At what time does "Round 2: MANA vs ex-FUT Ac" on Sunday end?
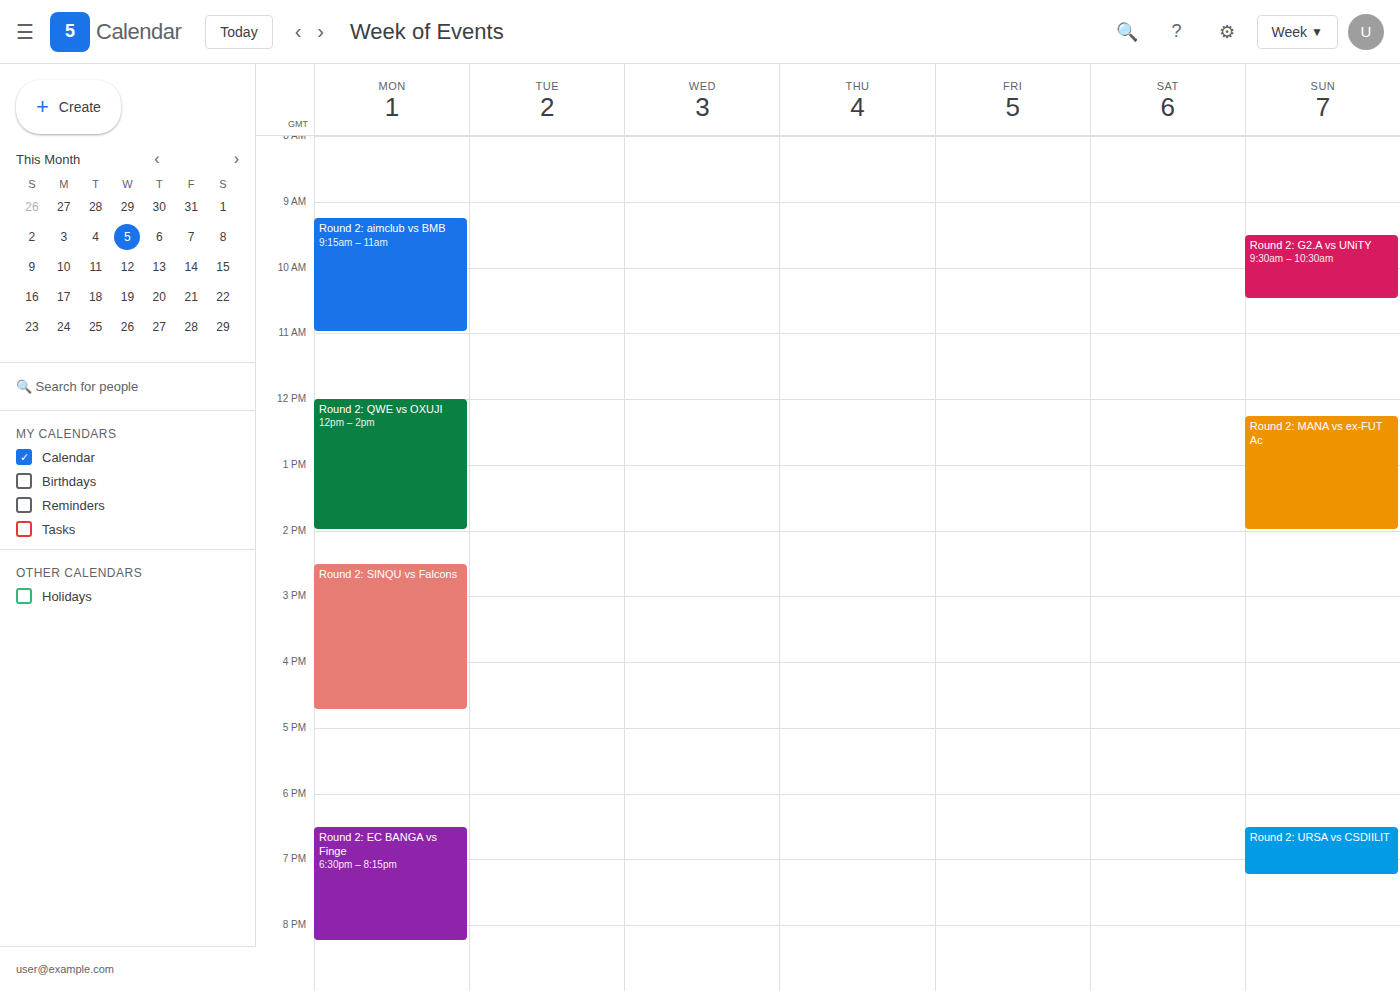
14:00